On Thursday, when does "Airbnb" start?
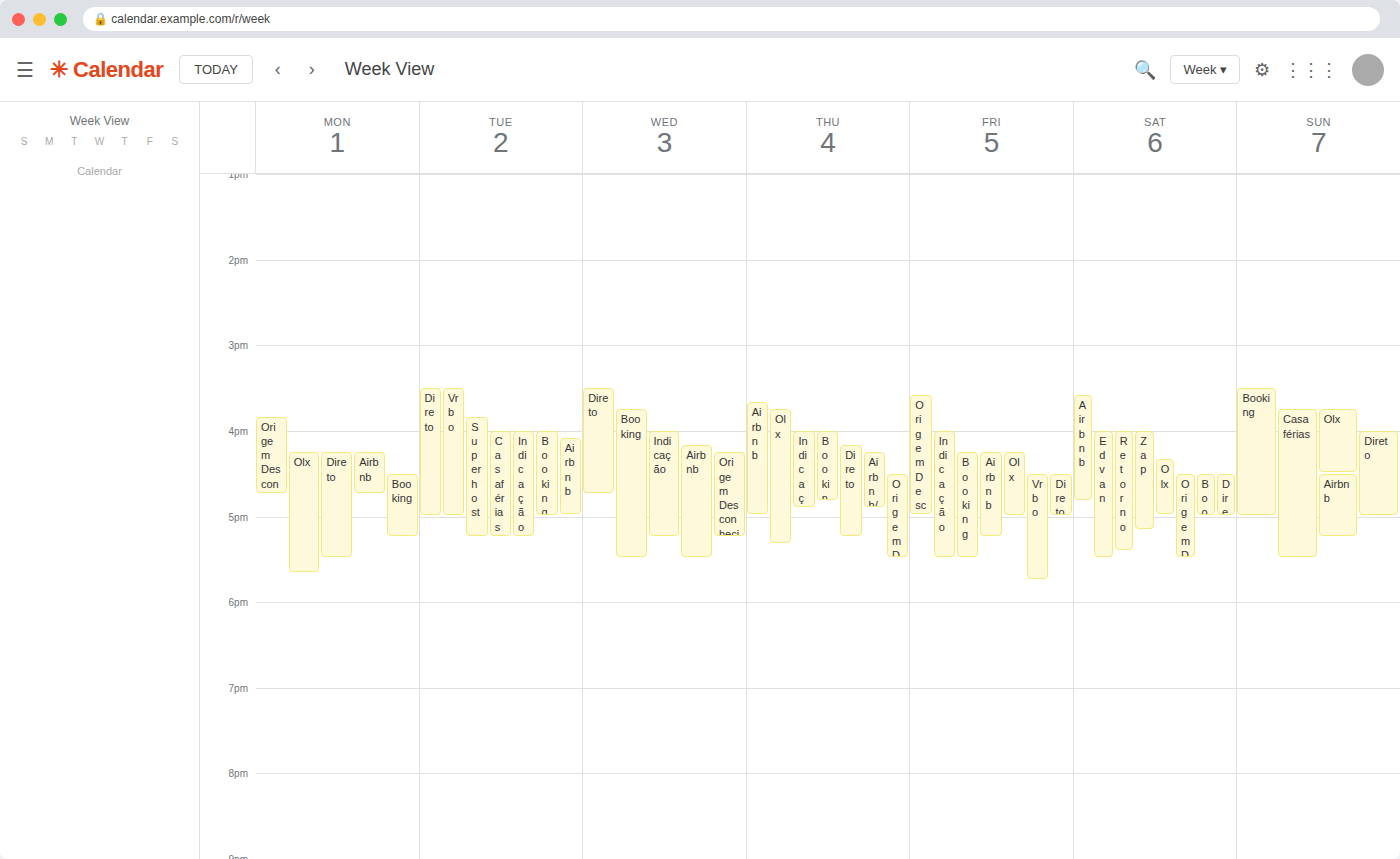
3:40 PM